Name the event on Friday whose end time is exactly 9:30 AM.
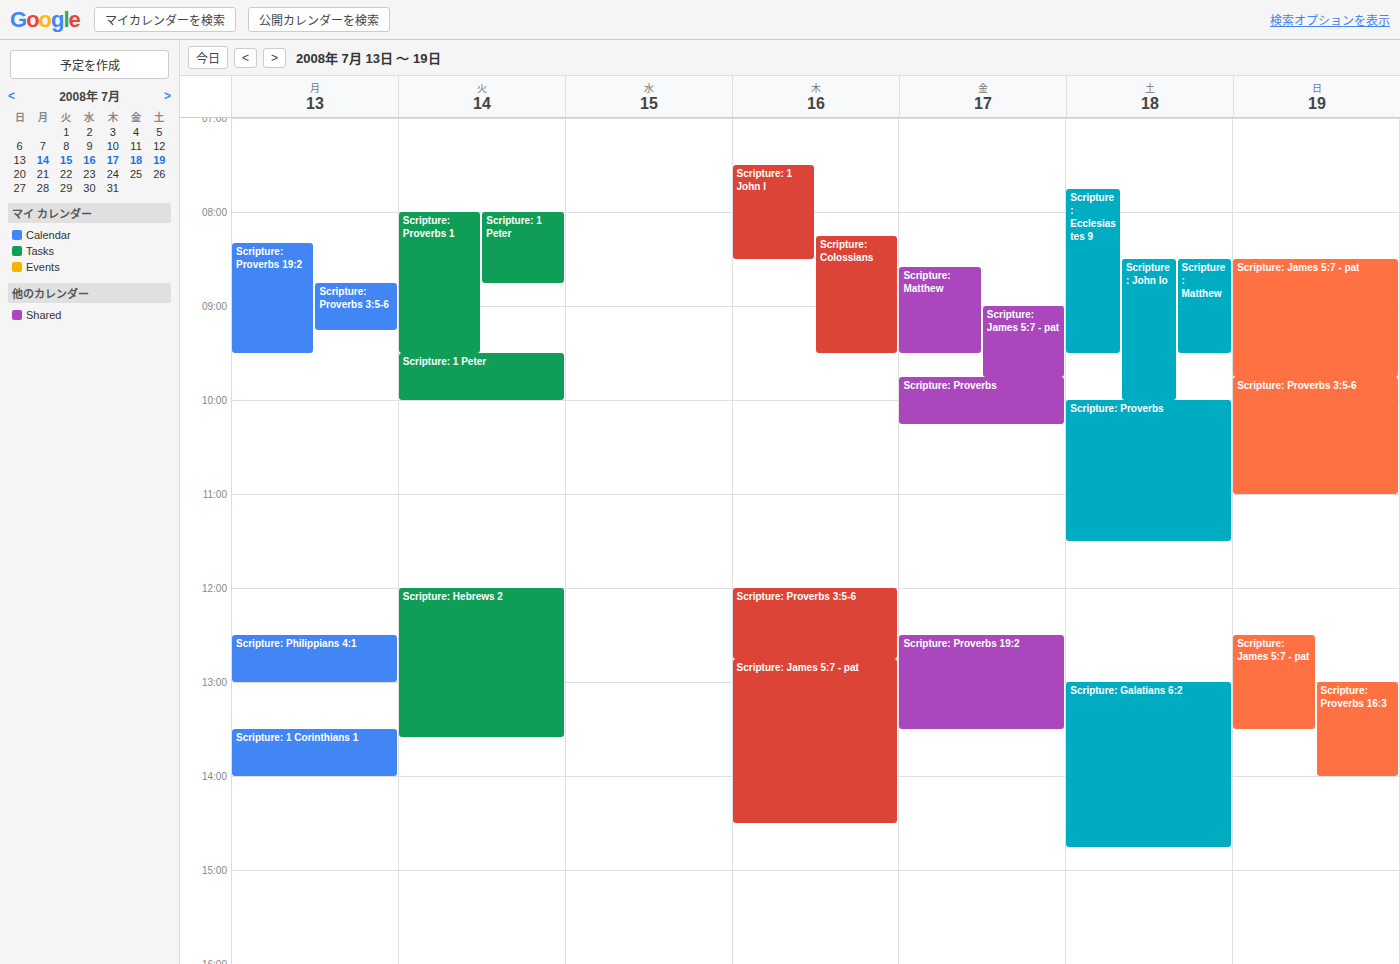
"Scripture: Matthew"